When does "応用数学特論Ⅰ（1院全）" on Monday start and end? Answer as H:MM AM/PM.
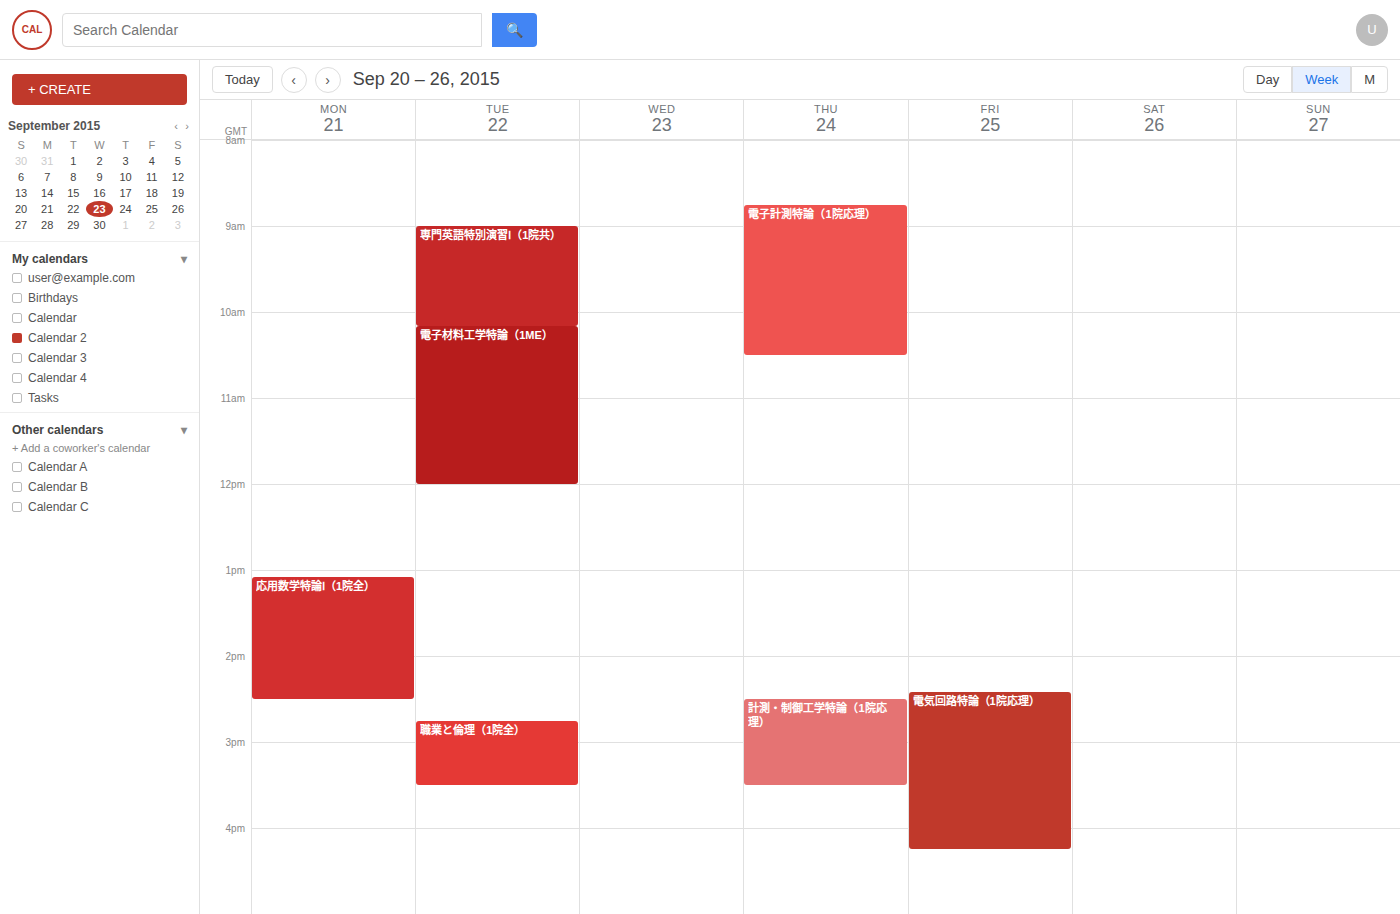
1:05 PM to 2:30 PM